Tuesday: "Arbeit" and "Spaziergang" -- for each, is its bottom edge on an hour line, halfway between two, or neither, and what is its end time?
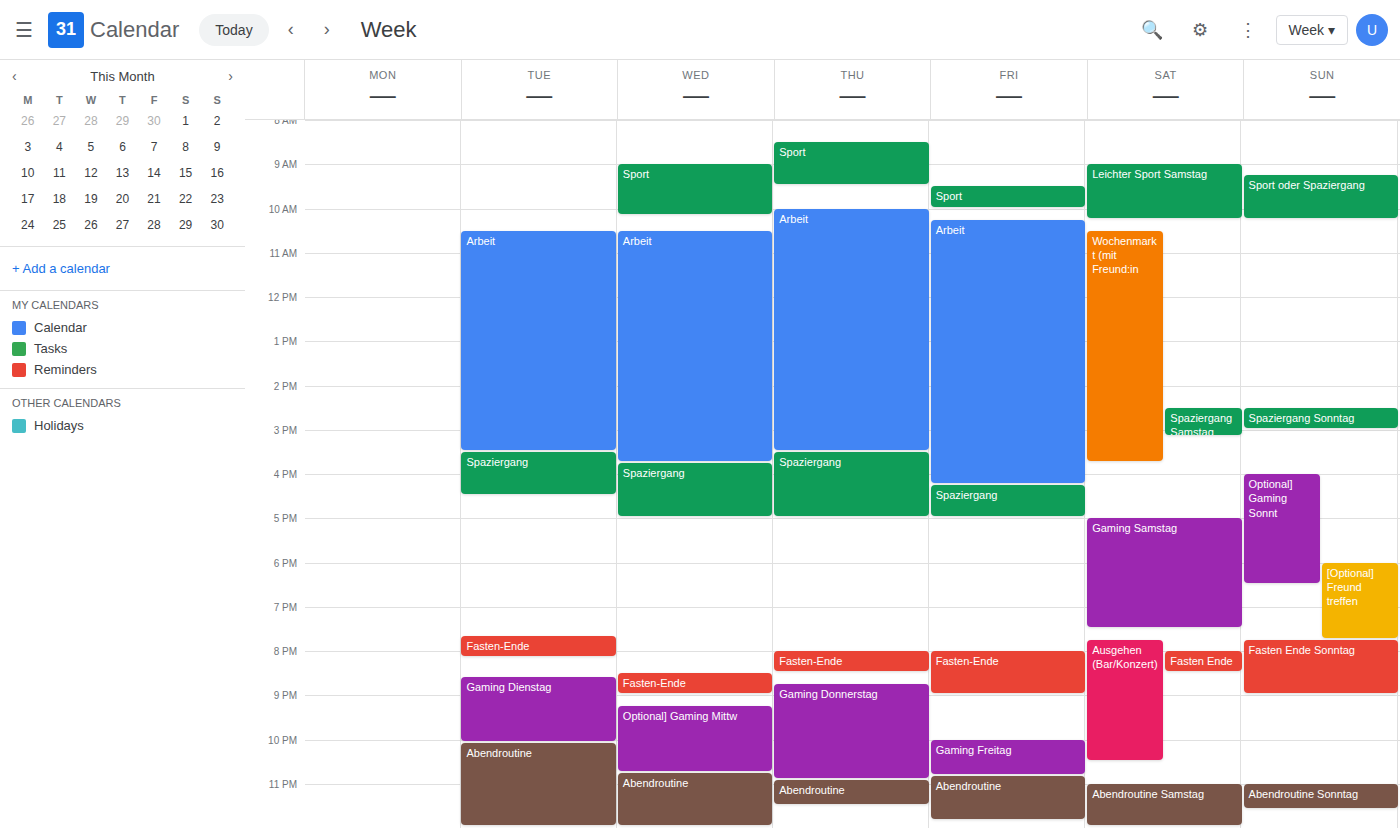
"Arbeit": 3:30 PM, halfway between the 3 PM and 4 PM lines. "Spaziergang": 4:30 PM, halfway between the 4 PM and 5 PM lines.